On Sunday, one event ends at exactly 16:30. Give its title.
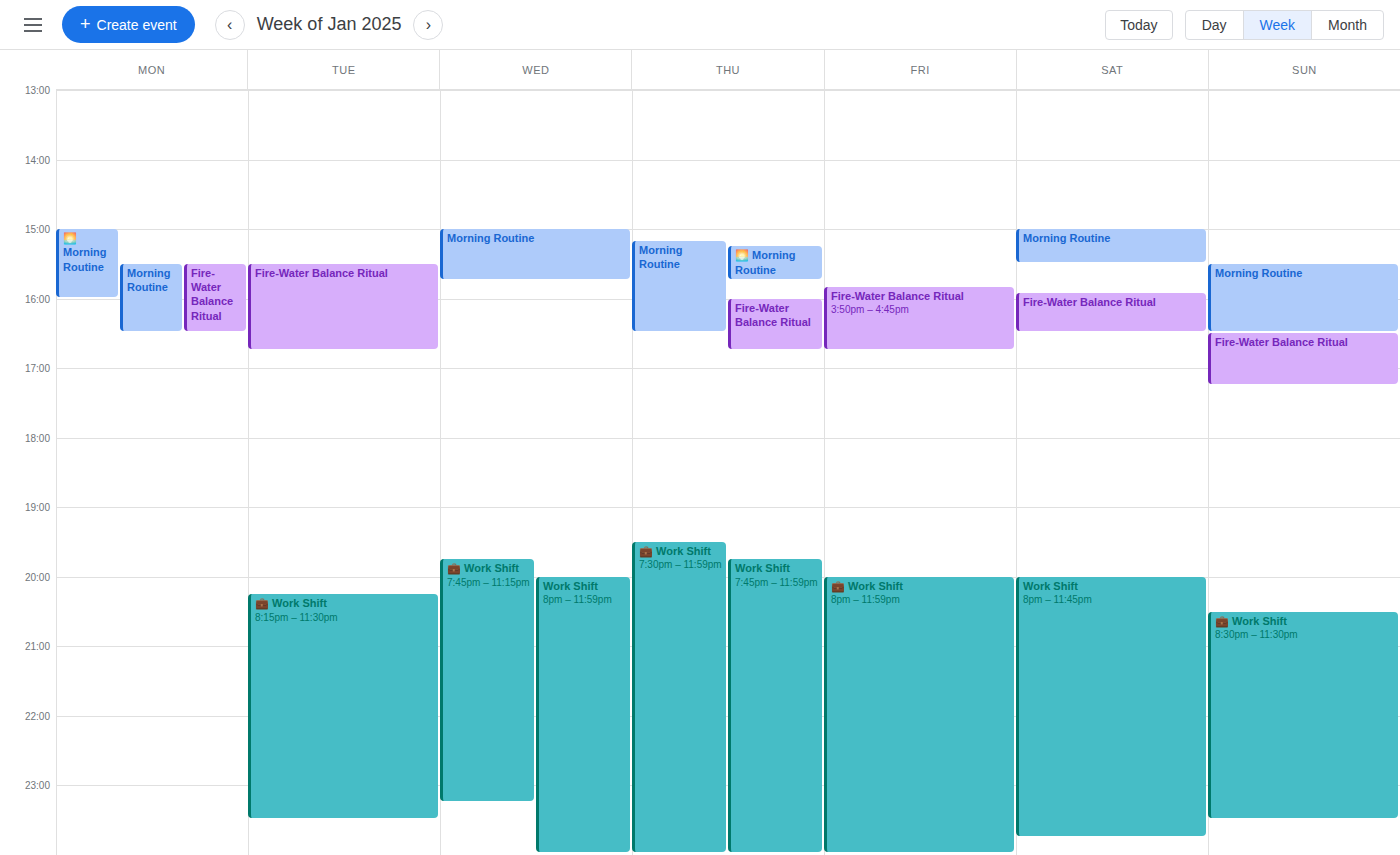
"Morning Routine"